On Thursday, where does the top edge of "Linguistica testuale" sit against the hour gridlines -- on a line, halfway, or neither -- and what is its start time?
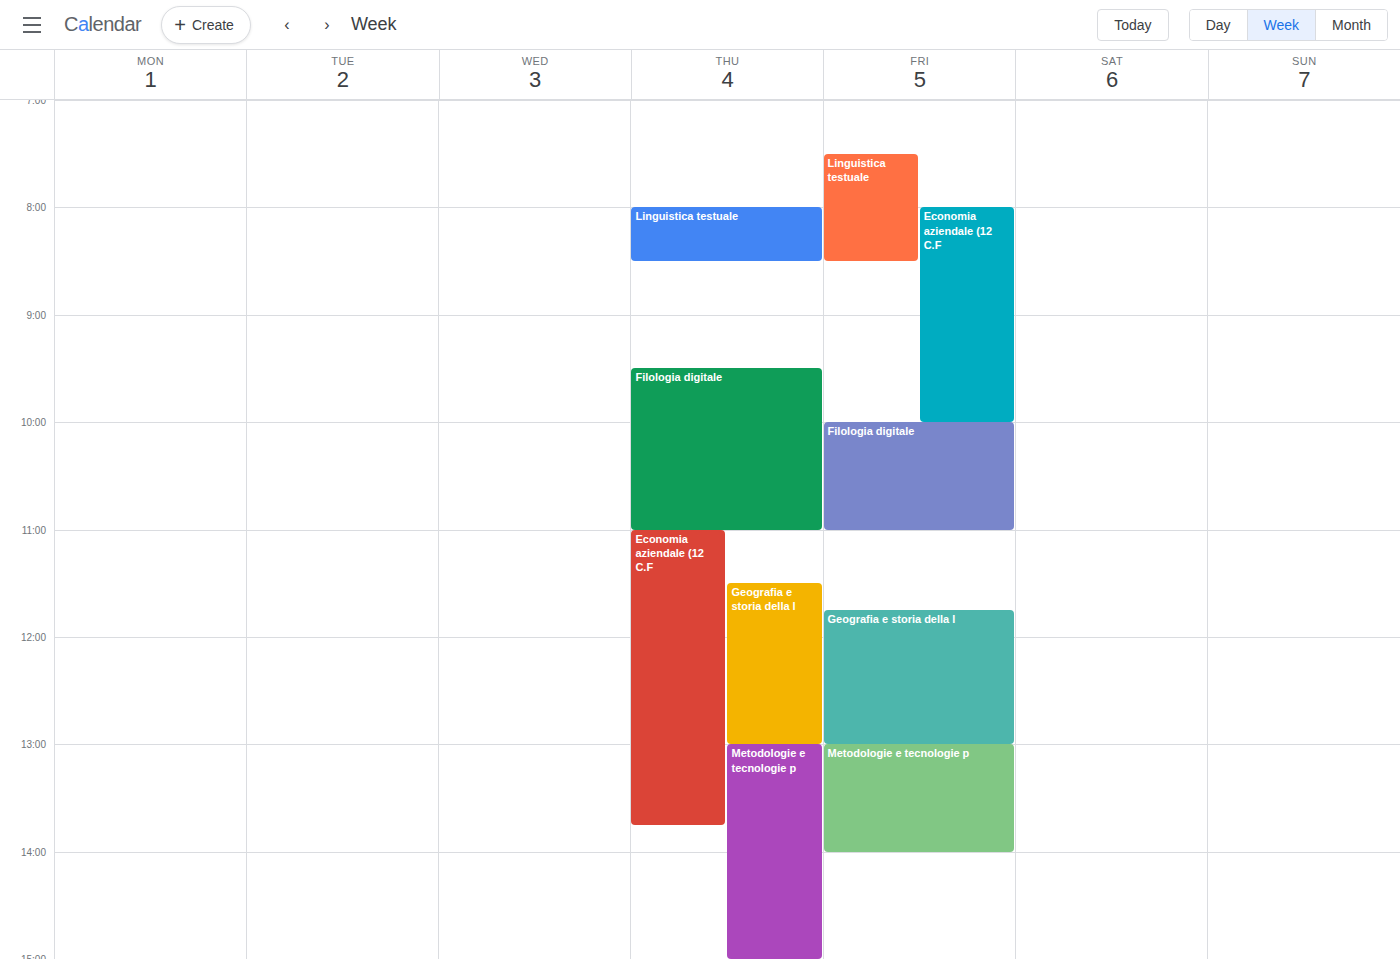
8:00 AM -- exactly on the 8 AM line.